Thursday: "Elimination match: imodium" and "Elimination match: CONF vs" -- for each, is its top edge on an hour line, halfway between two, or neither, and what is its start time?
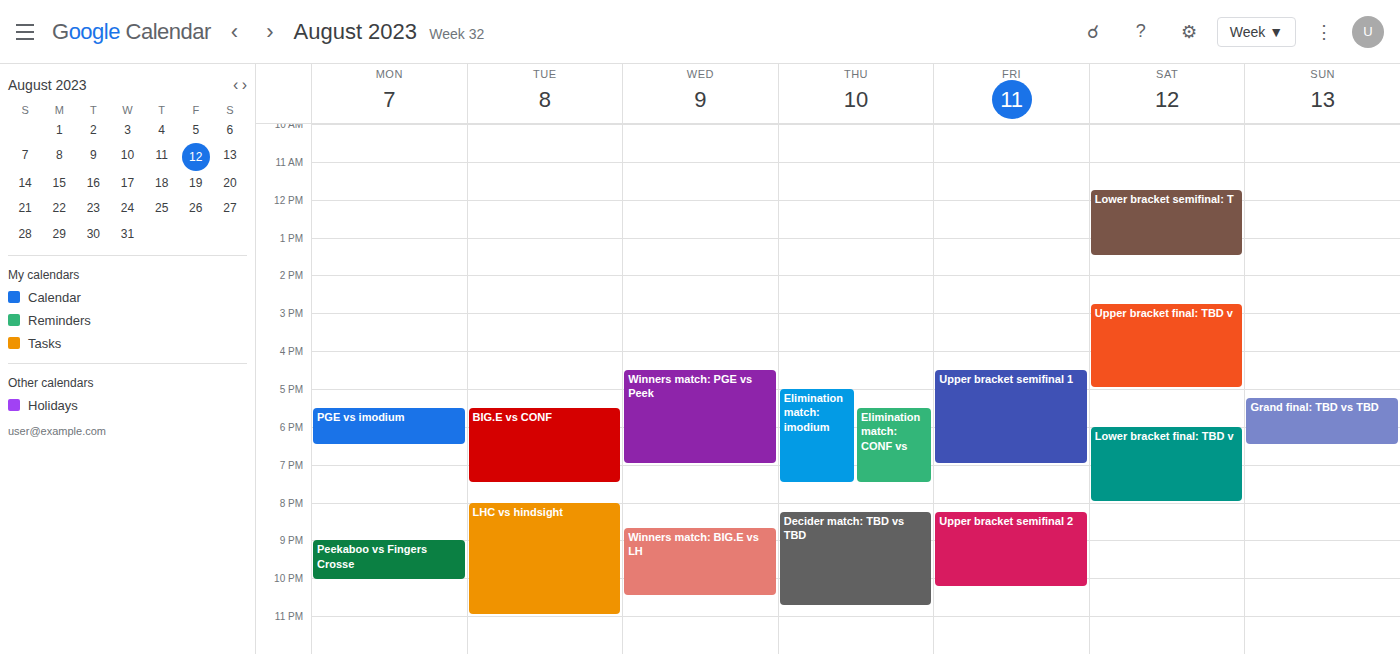
"Elimination match: imodium": 17:00, exactly on the 17:00 line. "Elimination match: CONF vs": 17:30, halfway between the 17:00 and 18:00 lines.